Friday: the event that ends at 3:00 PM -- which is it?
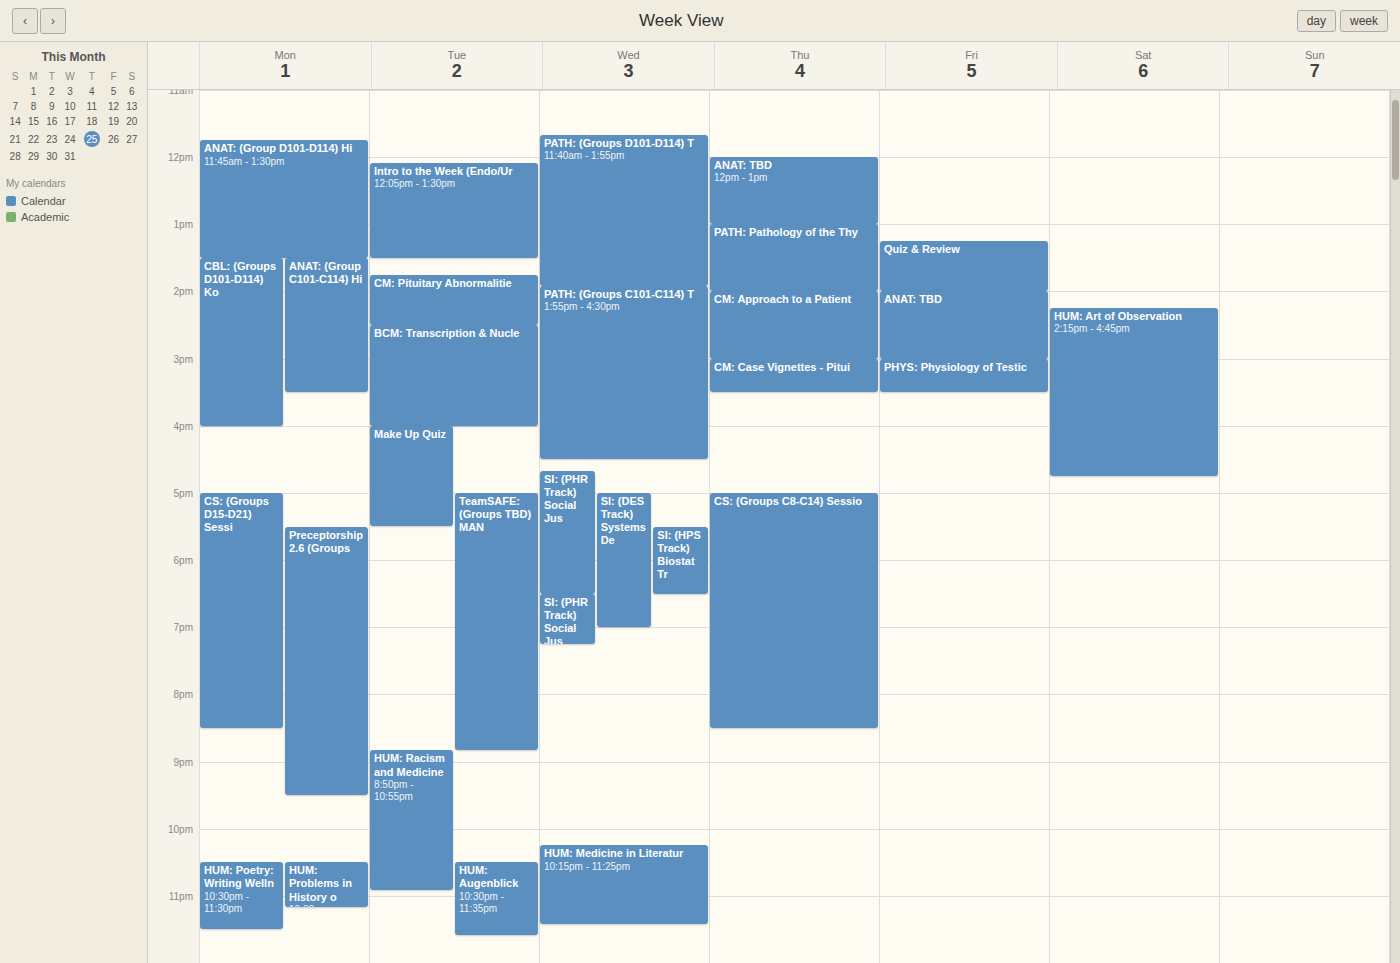
"ANAT: TBD"